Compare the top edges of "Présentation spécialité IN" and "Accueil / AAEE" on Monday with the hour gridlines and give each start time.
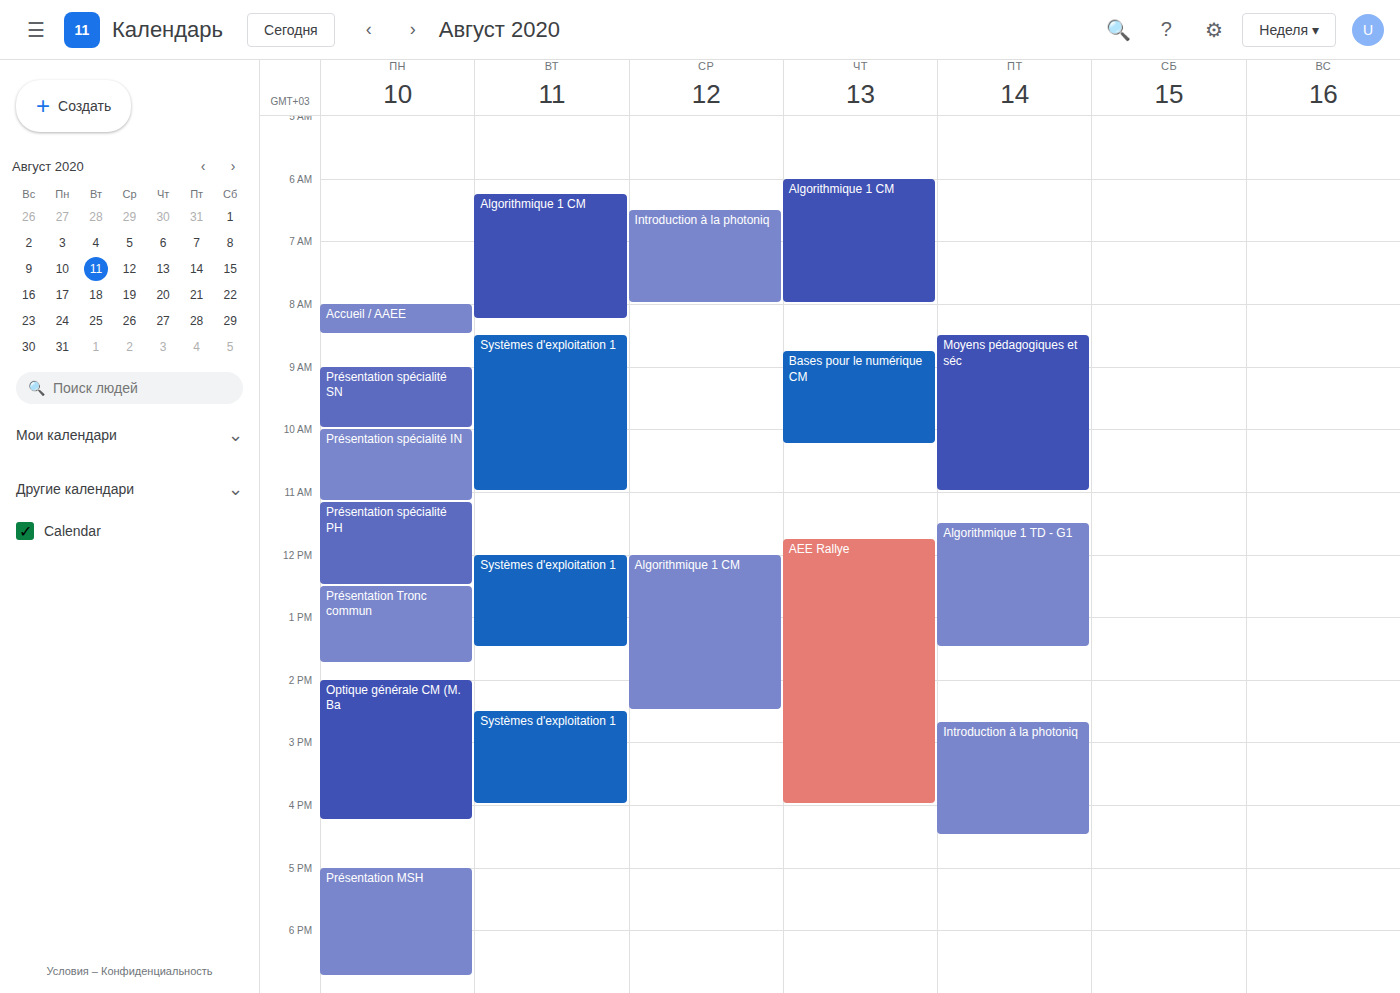
"Présentation spécialité IN": 10:00, exactly on the 10:00 line. "Accueil / AAEE": 08:00, exactly on the 08:00 line.